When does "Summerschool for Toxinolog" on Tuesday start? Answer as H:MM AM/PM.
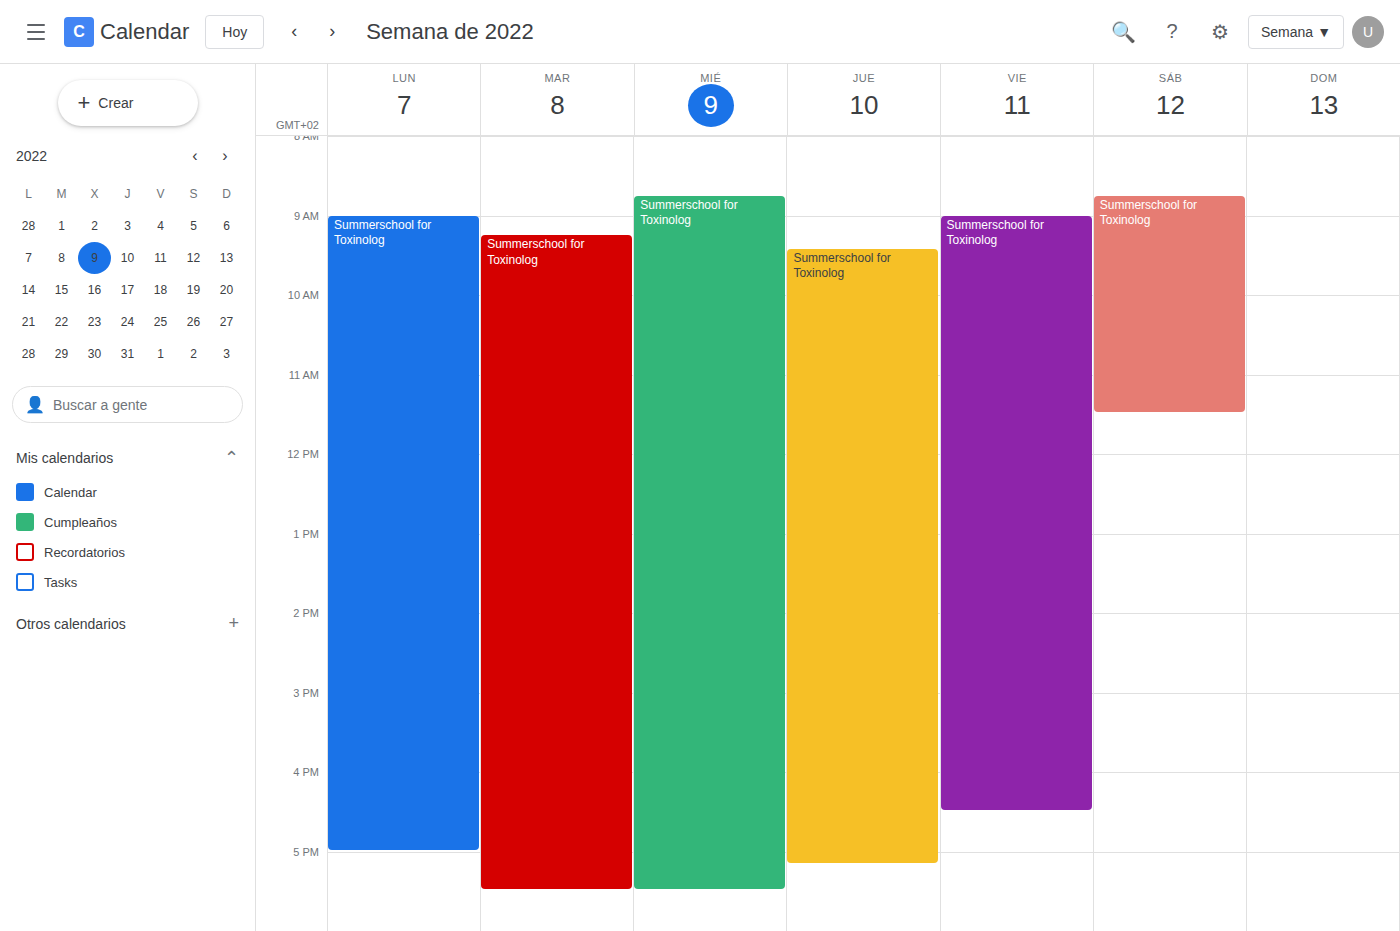
9:15 AM